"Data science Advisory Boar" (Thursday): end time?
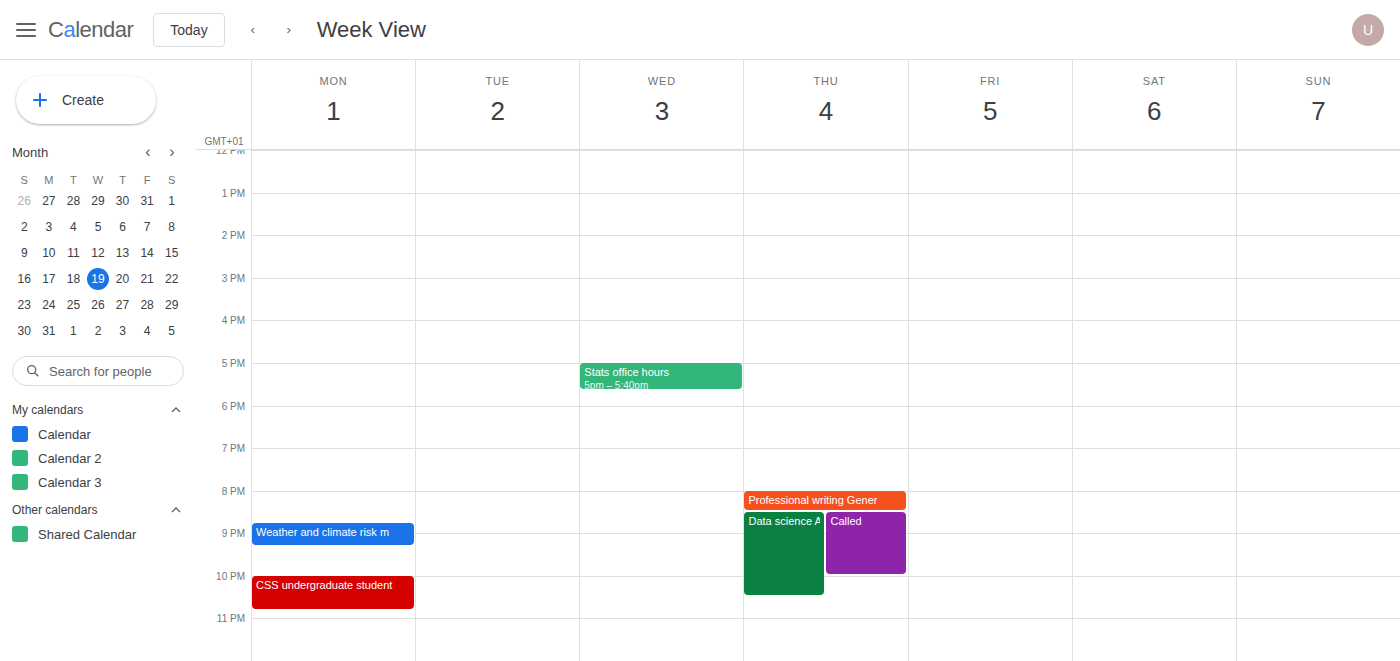
22:30